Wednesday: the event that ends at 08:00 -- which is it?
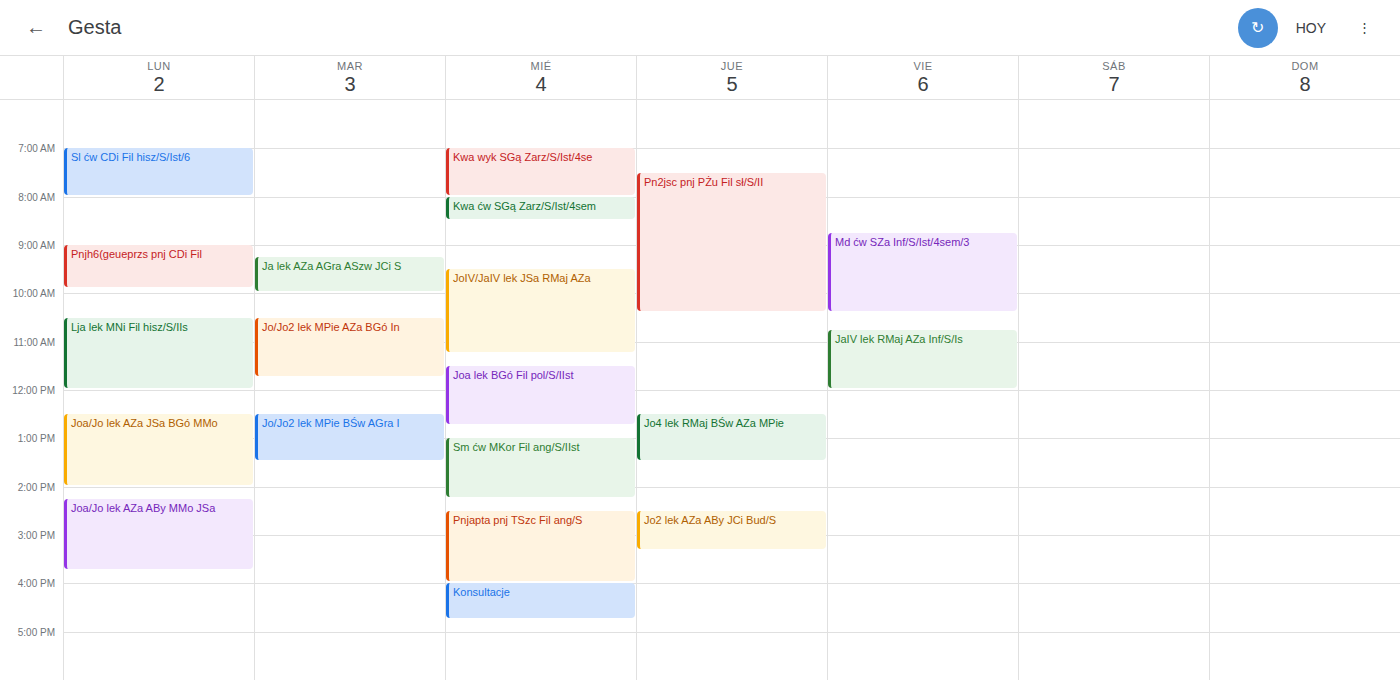
"Kwa wyk SGą Zarz/S/Ist/4se"